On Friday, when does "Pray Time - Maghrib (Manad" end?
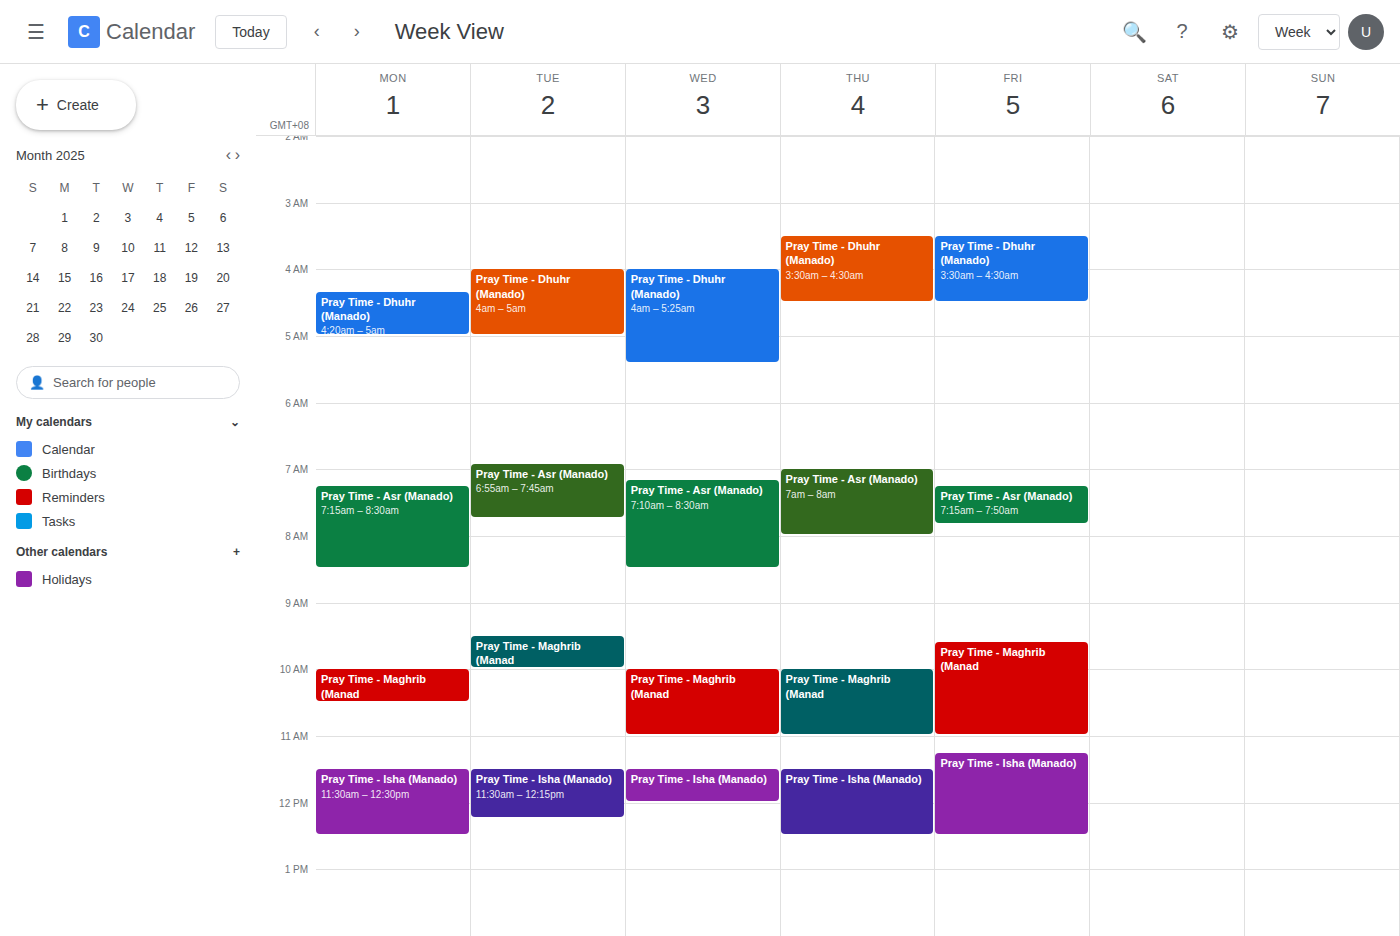
11:00 AM